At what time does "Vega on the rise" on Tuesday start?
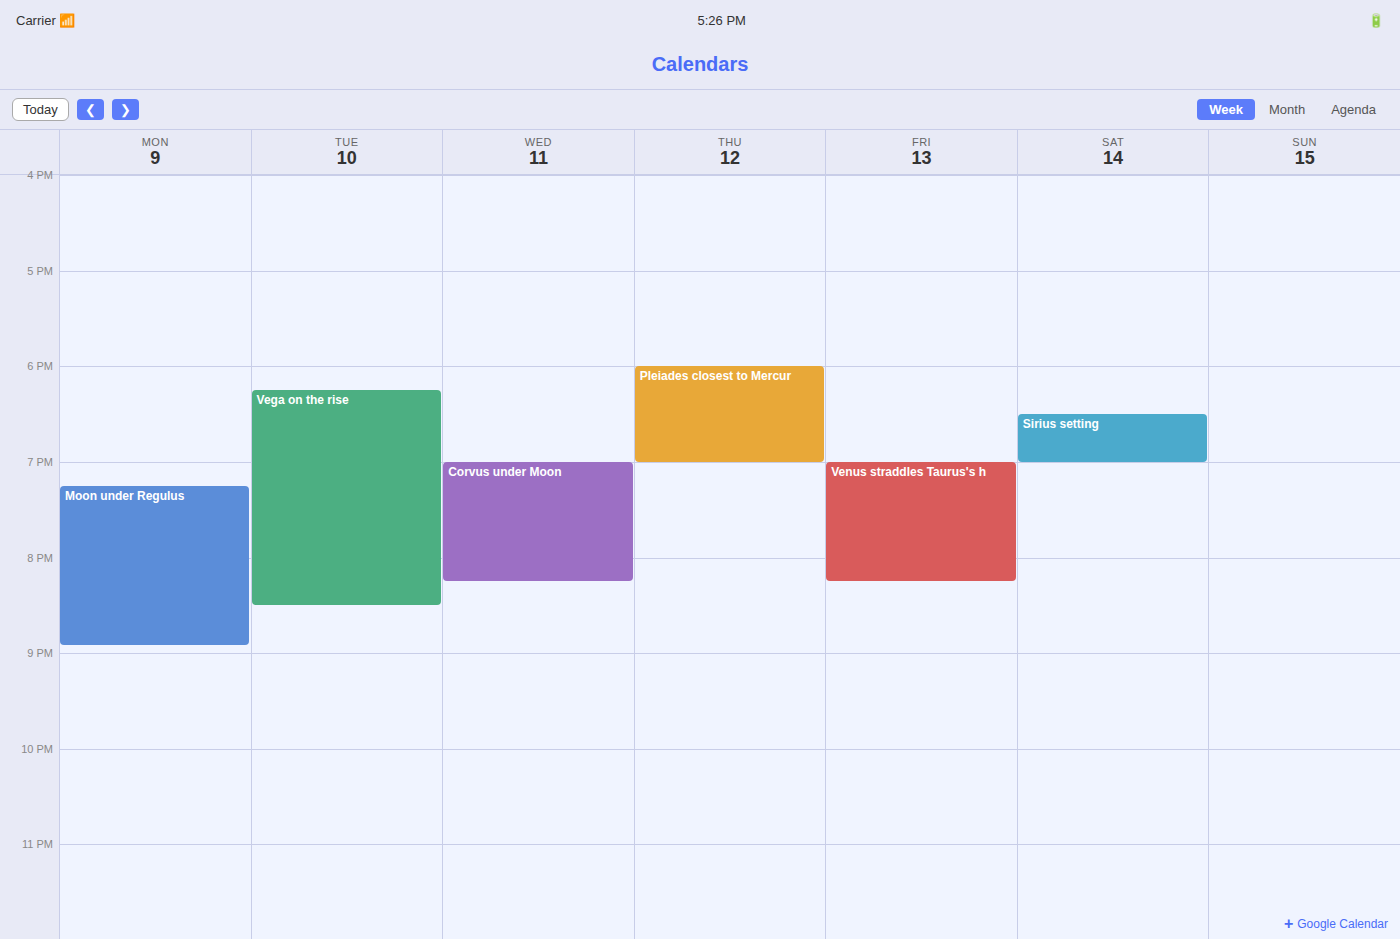
18:15